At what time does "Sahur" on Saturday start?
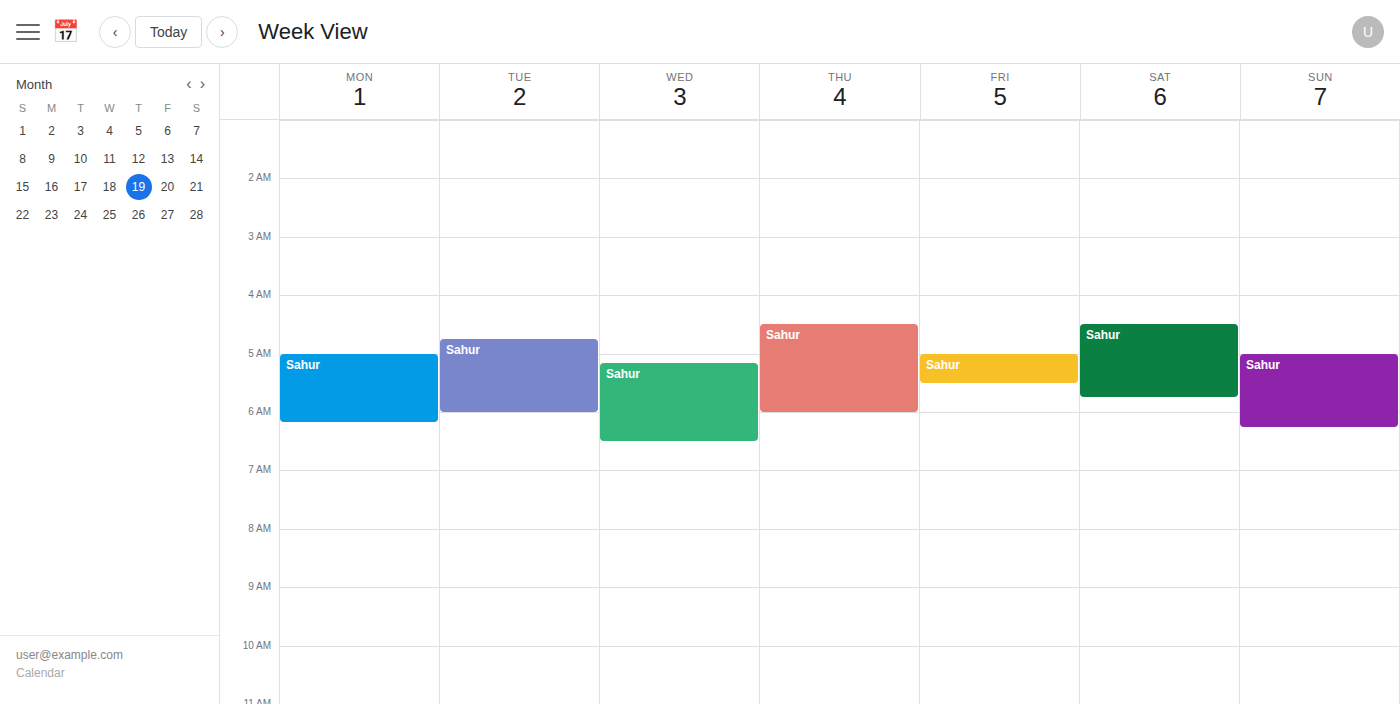
4:30 AM